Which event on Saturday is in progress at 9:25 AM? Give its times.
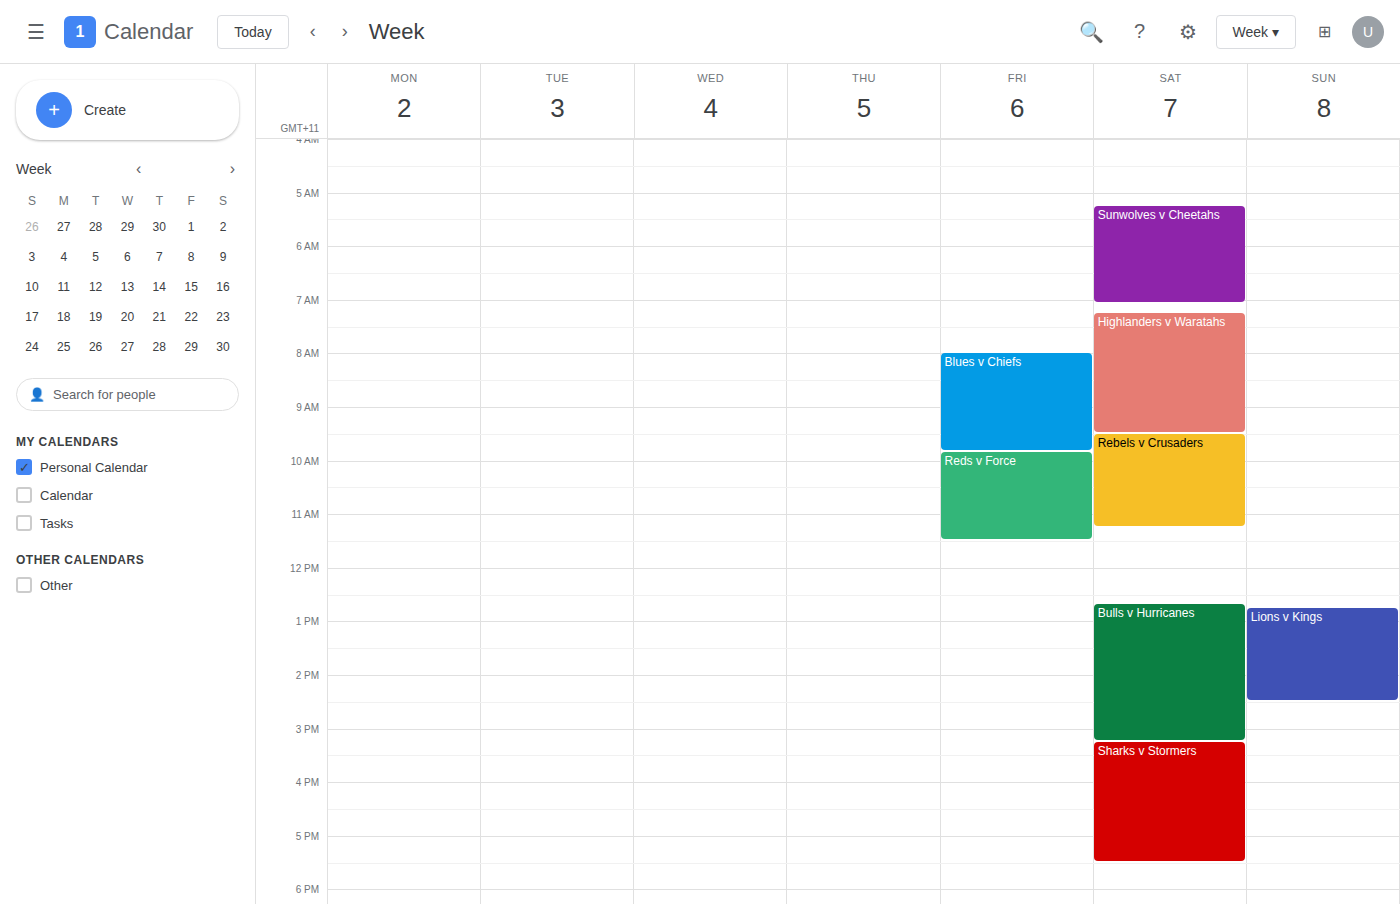
"Highlanders v Waratahs", 7:15 AM to 9:30 AM